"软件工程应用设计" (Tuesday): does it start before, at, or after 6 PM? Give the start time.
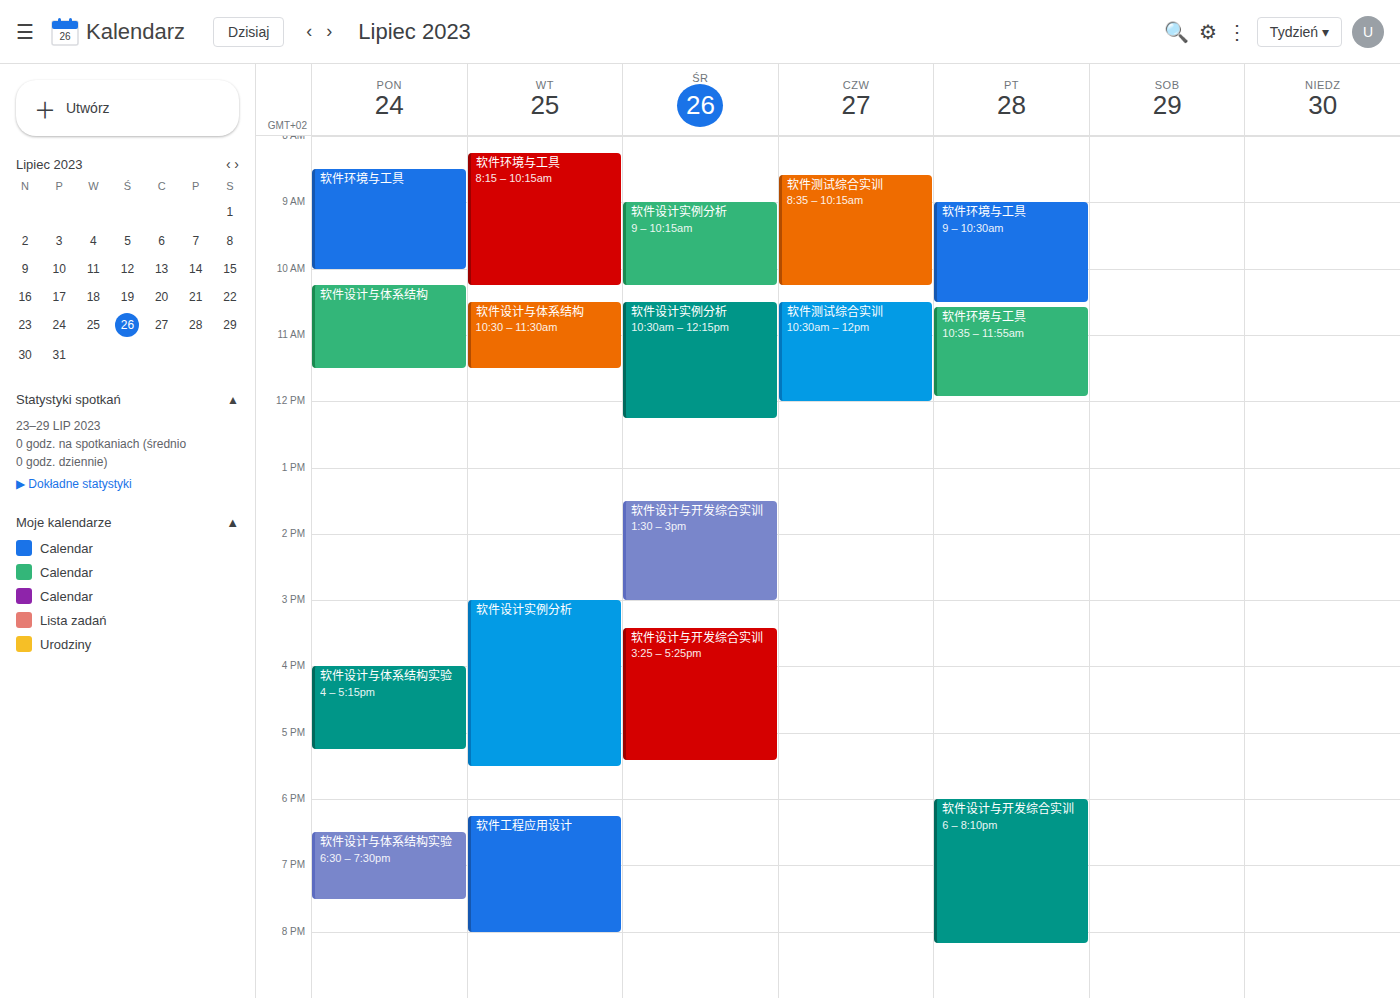
6:15 PM -- after 6 PM, 15 minutes below the 6 PM line.